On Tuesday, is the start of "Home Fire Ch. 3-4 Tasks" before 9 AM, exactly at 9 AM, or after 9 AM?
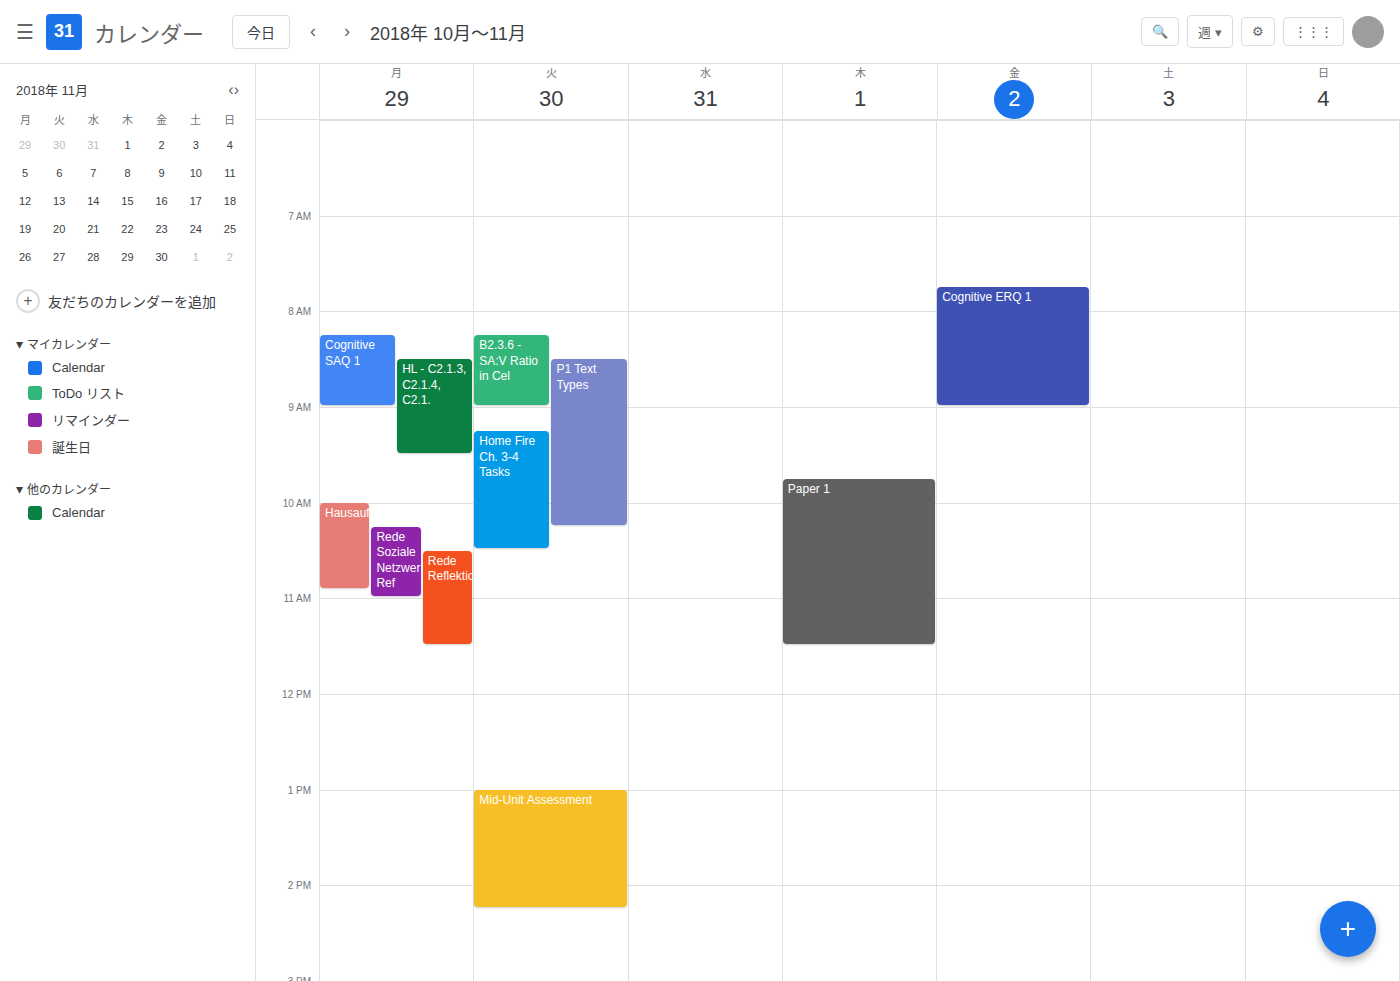
9:15 AM -- after 9 AM, 15 minutes below the 9 AM line.